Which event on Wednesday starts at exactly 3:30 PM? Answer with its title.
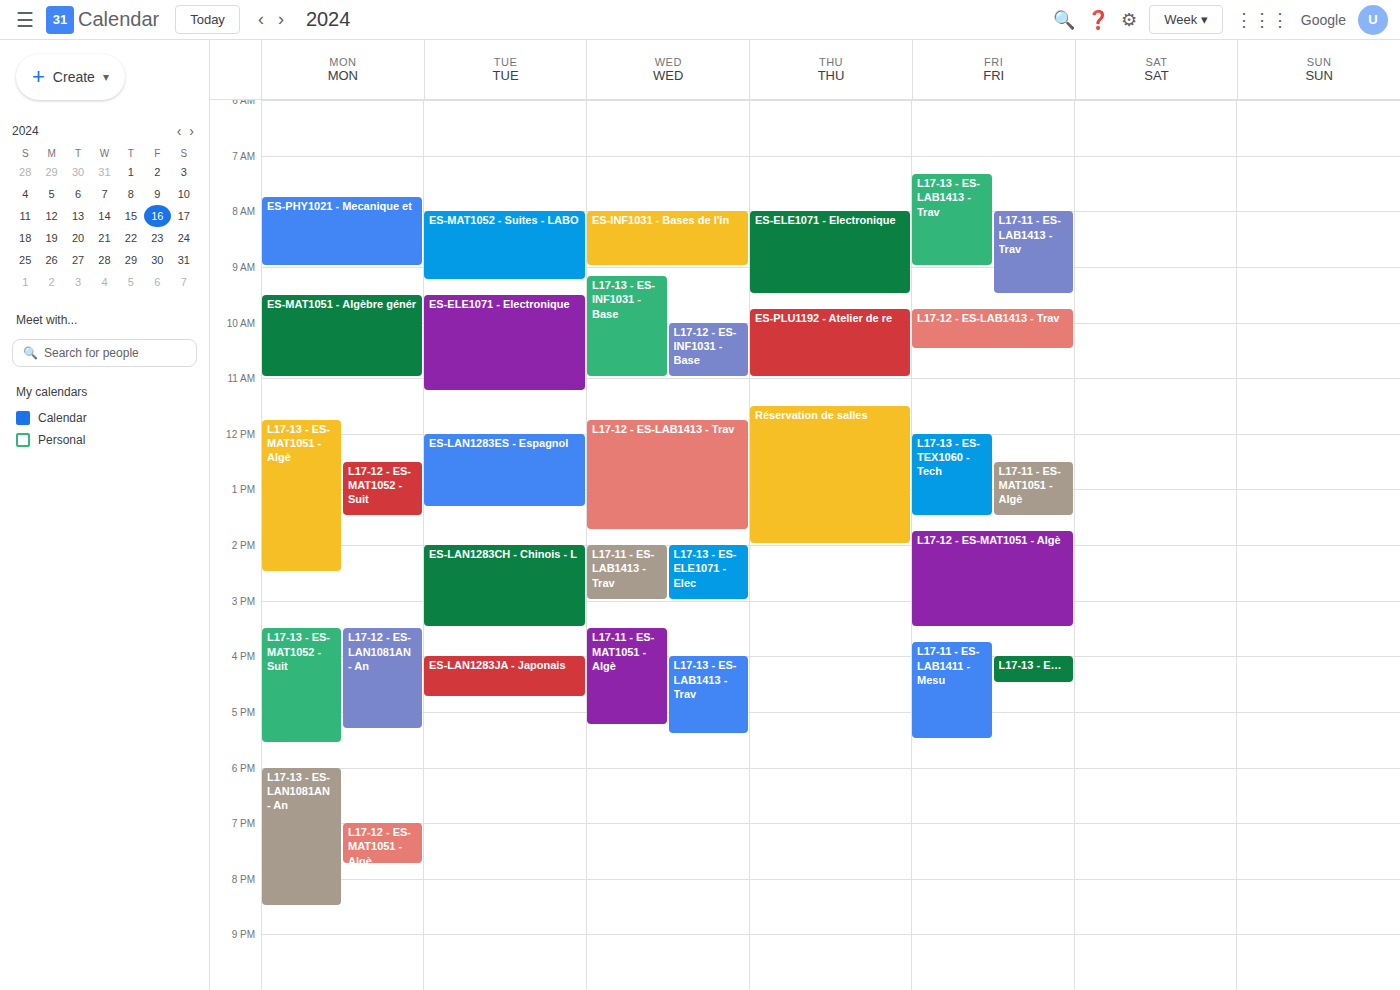
"L17-11 - ES-MAT1051 - Algè"